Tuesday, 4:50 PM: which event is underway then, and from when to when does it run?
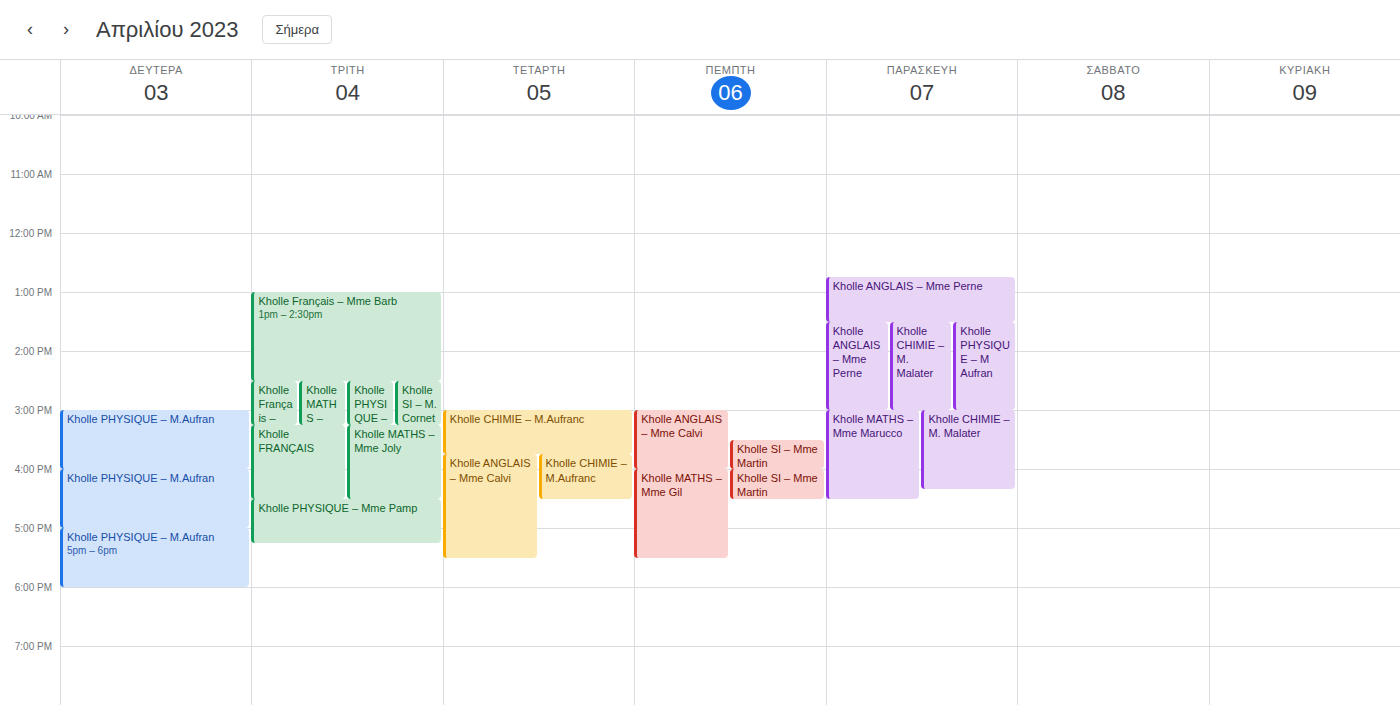
"Kholle PHYSIQUE – Mme Pamp", 4:30 PM to 5:15 PM